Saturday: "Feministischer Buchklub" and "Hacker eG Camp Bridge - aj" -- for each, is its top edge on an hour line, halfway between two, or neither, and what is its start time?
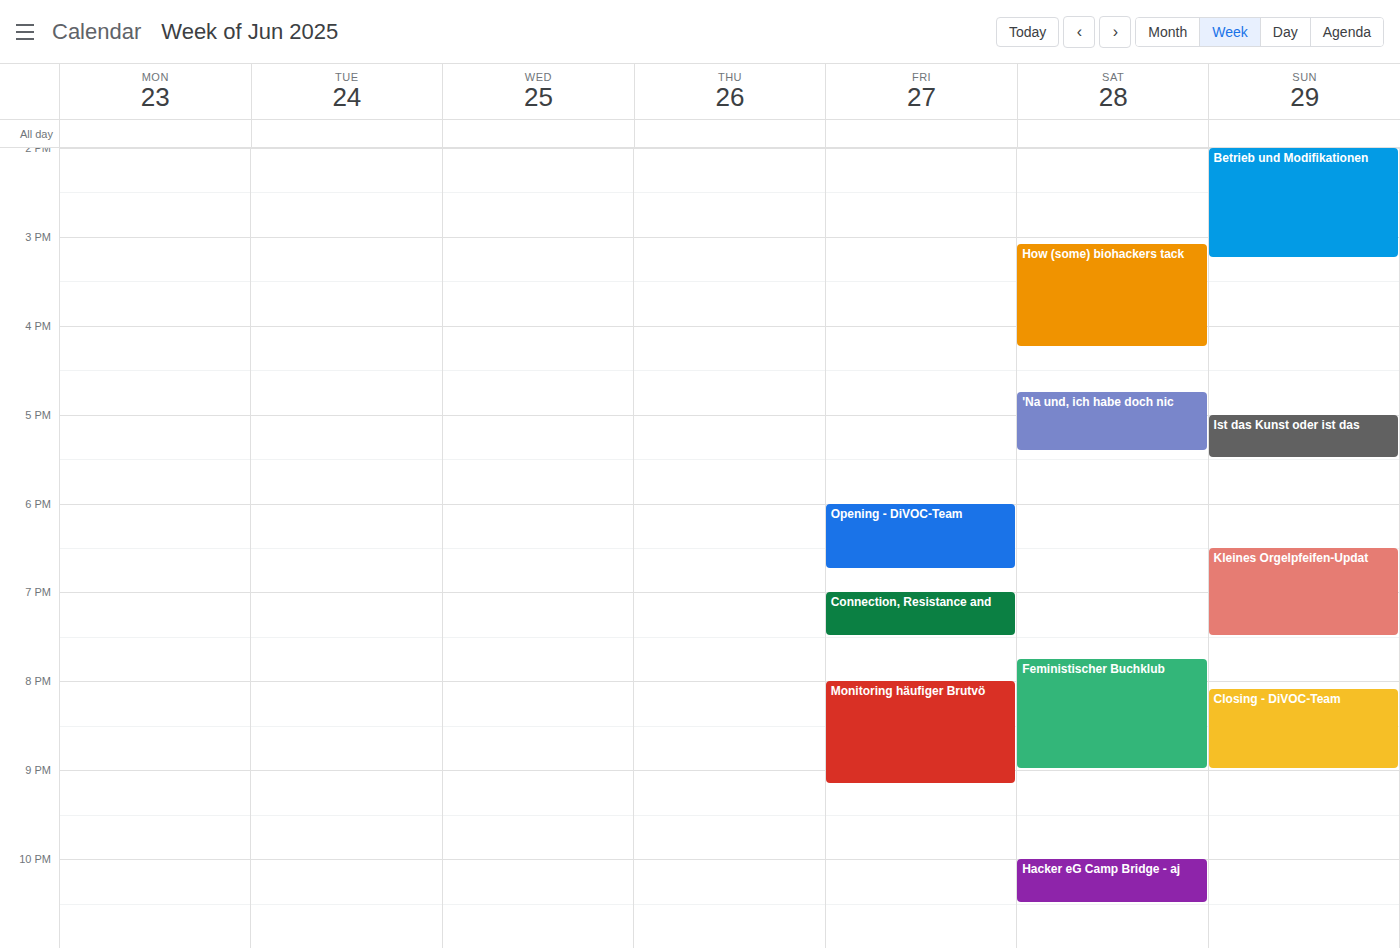
"Feministischer Buchklub": 7:45 PM, neither: three quarters of the way from the 7 PM line to the 8 PM line. "Hacker eG Camp Bridge - aj": 10:00 PM, exactly on the 10 PM line.